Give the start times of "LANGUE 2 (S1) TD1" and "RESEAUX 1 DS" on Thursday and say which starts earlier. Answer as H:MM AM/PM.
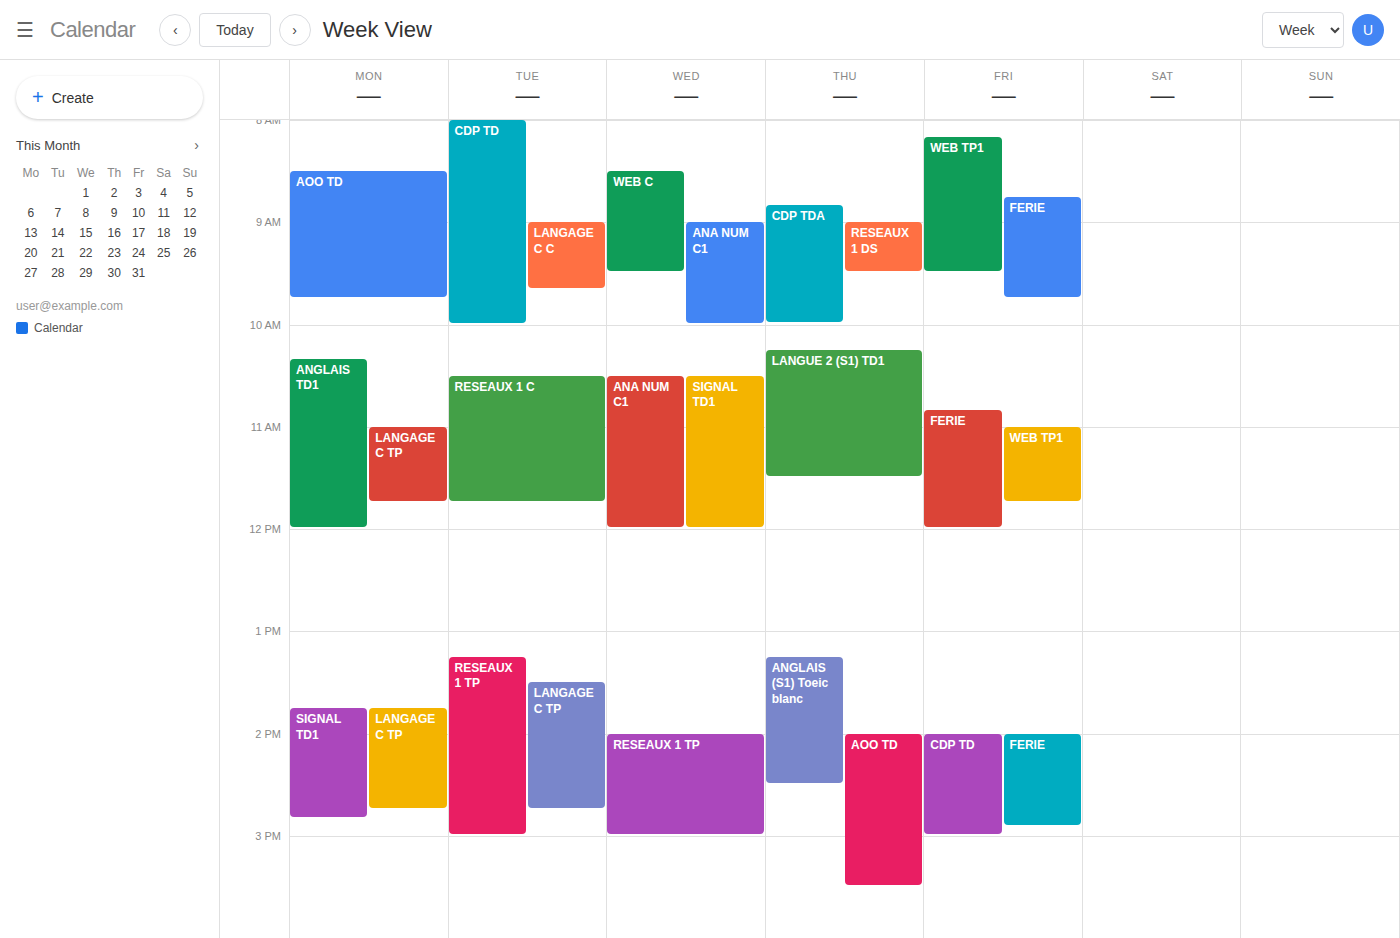
"RESEAUX 1 DS" 9:00 AM; "LANGUE 2 (S1) TD1" 10:15 AM.